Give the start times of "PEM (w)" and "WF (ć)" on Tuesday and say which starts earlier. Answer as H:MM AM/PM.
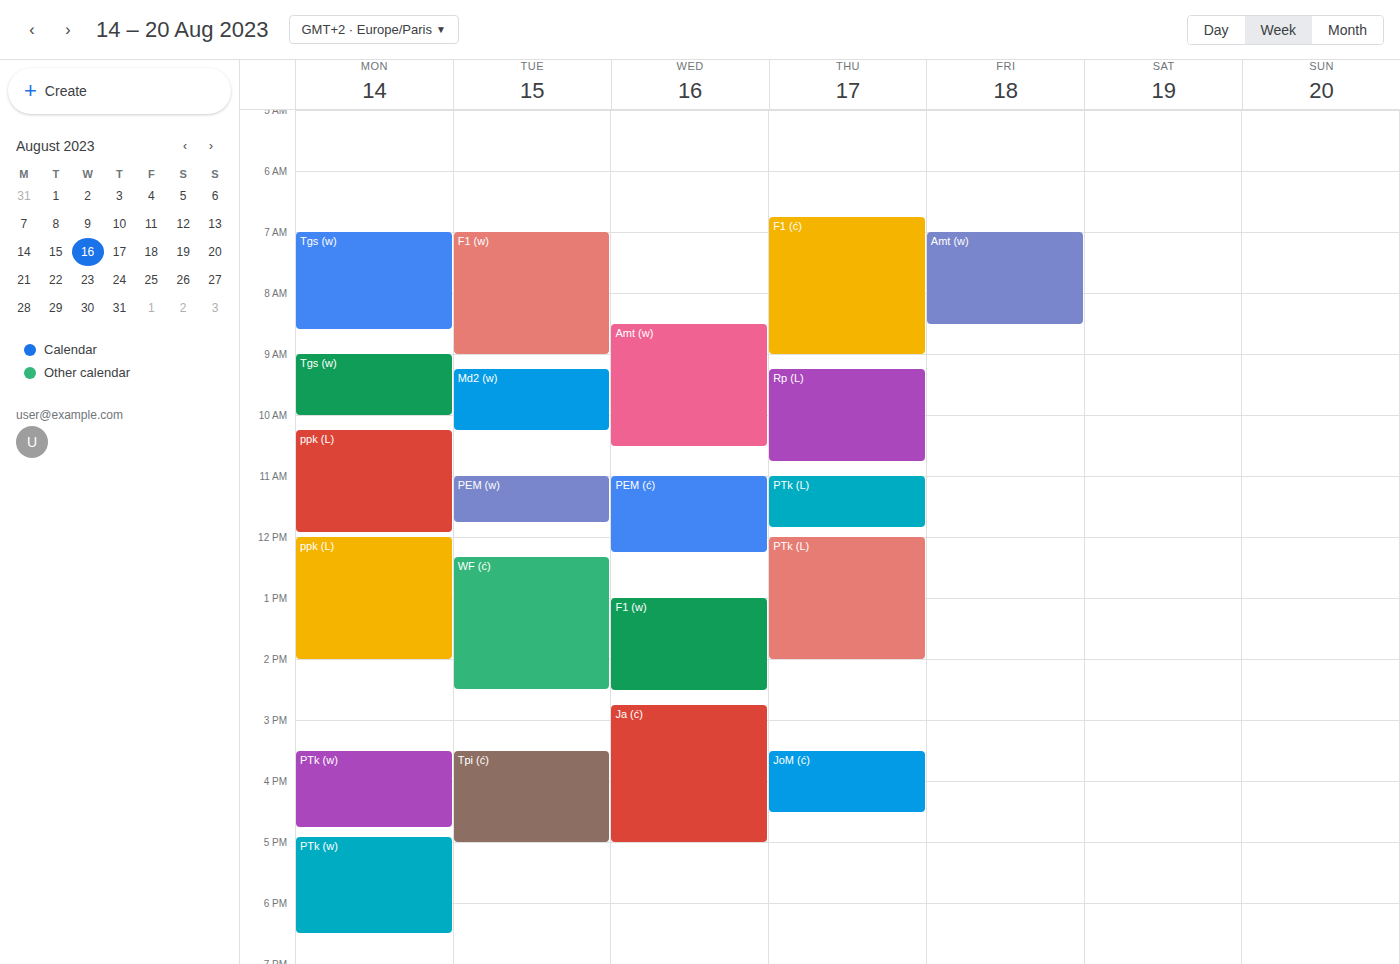
"PEM (w)" 11:00 AM; "WF (ć)" 12:20 PM.